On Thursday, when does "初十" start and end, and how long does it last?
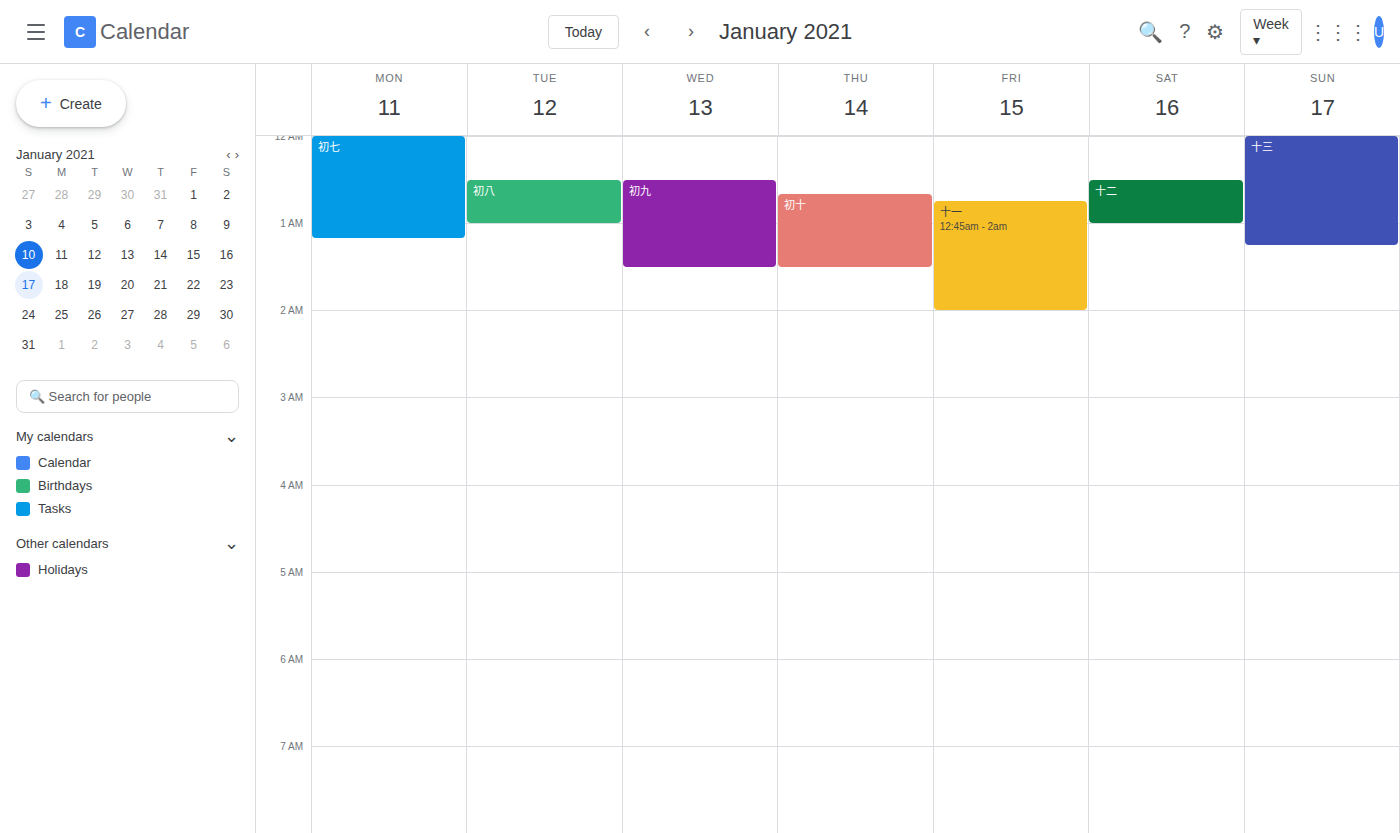
12:40 AM to 1:30 AM, 50 minutes